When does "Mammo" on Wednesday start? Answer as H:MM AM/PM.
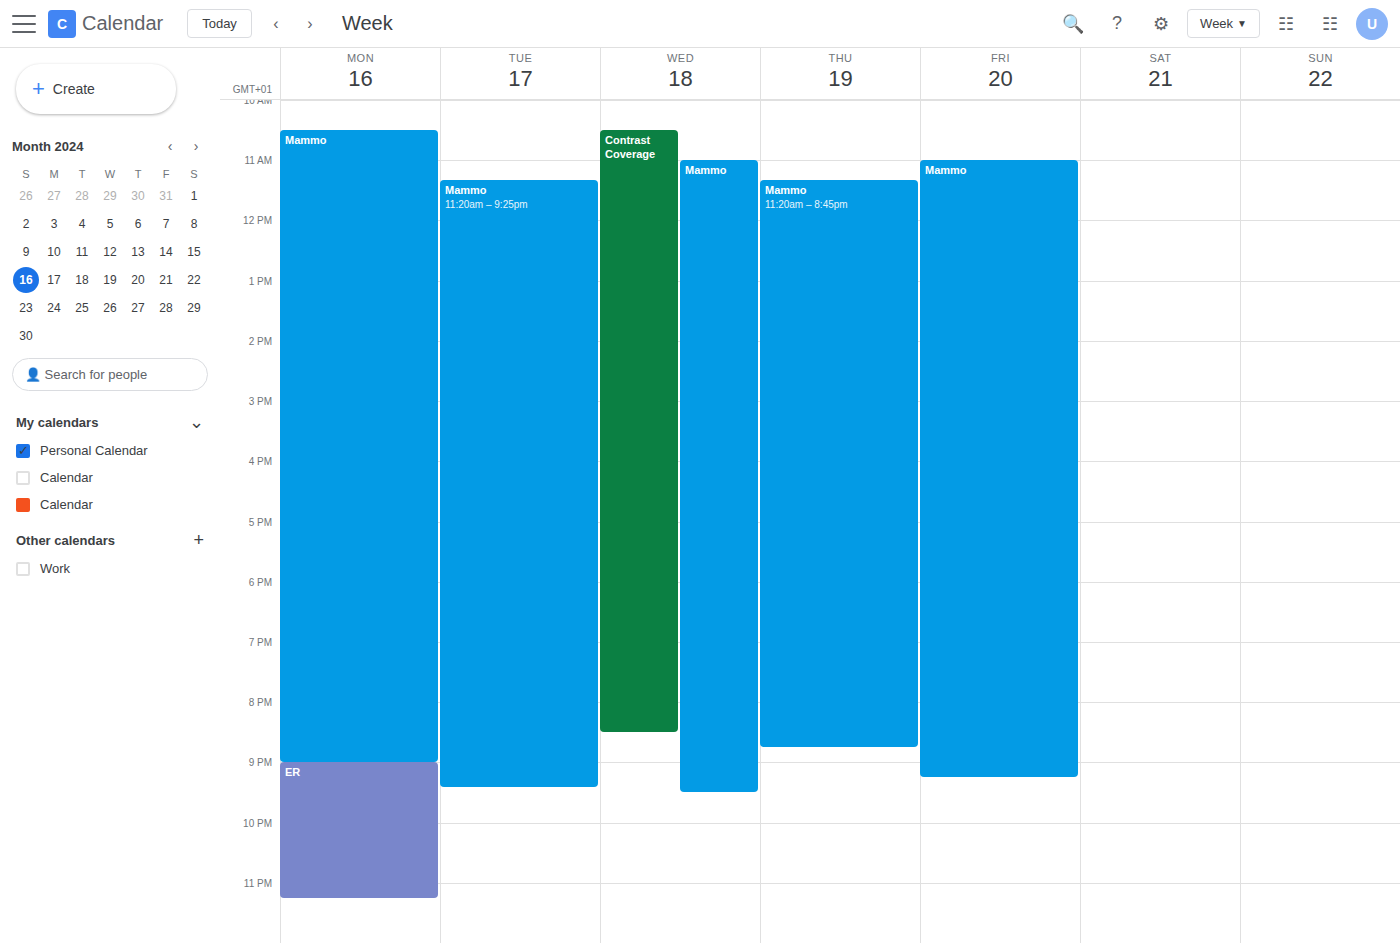
11:00 AM